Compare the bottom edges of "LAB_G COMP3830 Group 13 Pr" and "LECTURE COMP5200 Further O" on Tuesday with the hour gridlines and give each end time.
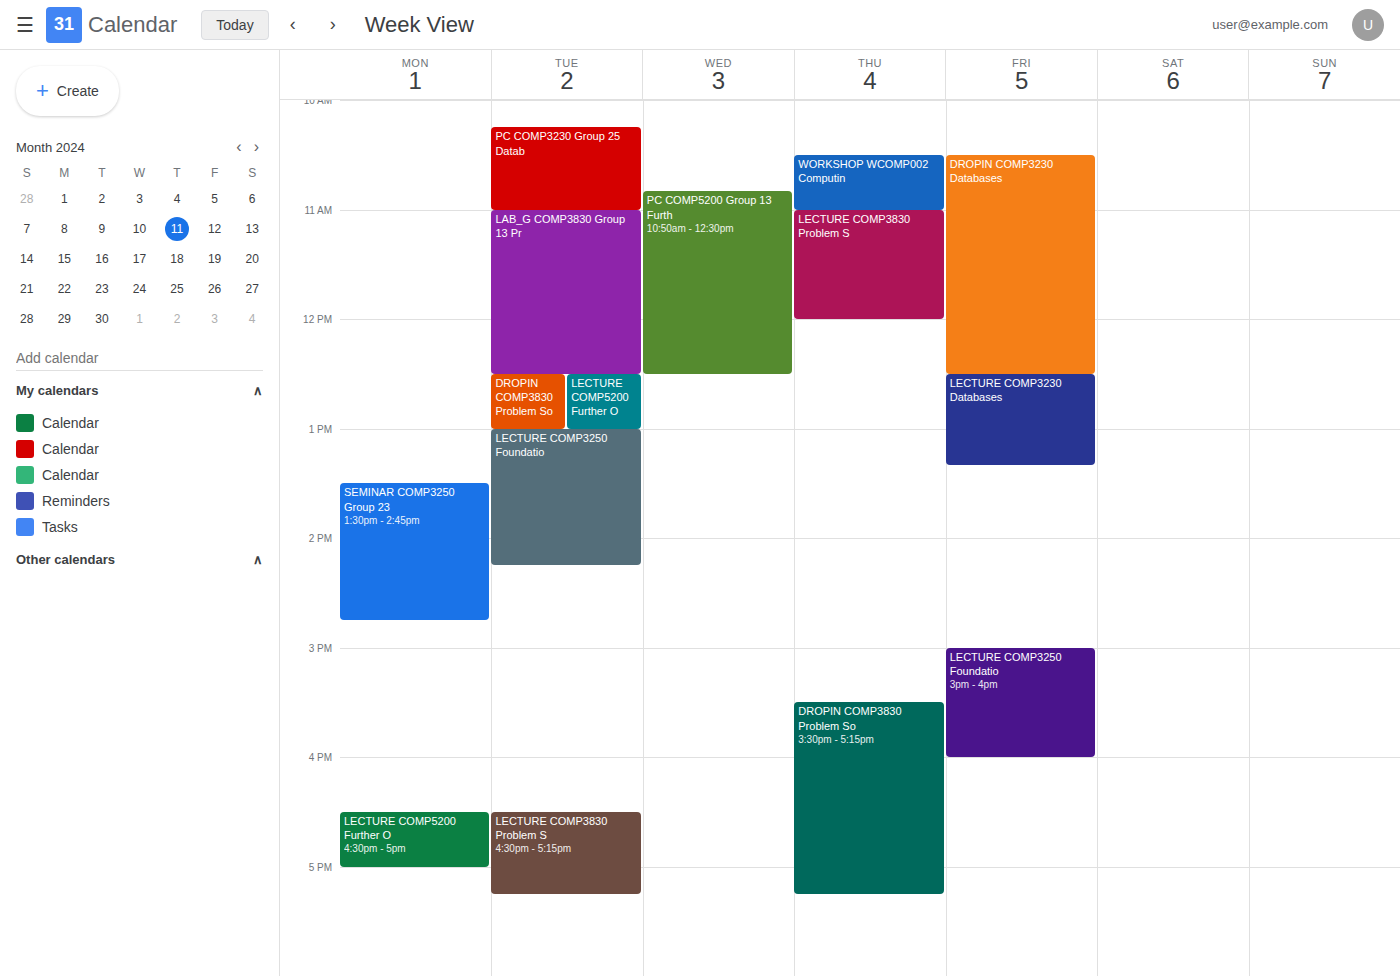
"LAB_G COMP3830 Group 13 Pr": 12:30, halfway between the 12:00 and 13:00 lines. "LECTURE COMP5200 Further O": 13:00, exactly on the 13:00 line.